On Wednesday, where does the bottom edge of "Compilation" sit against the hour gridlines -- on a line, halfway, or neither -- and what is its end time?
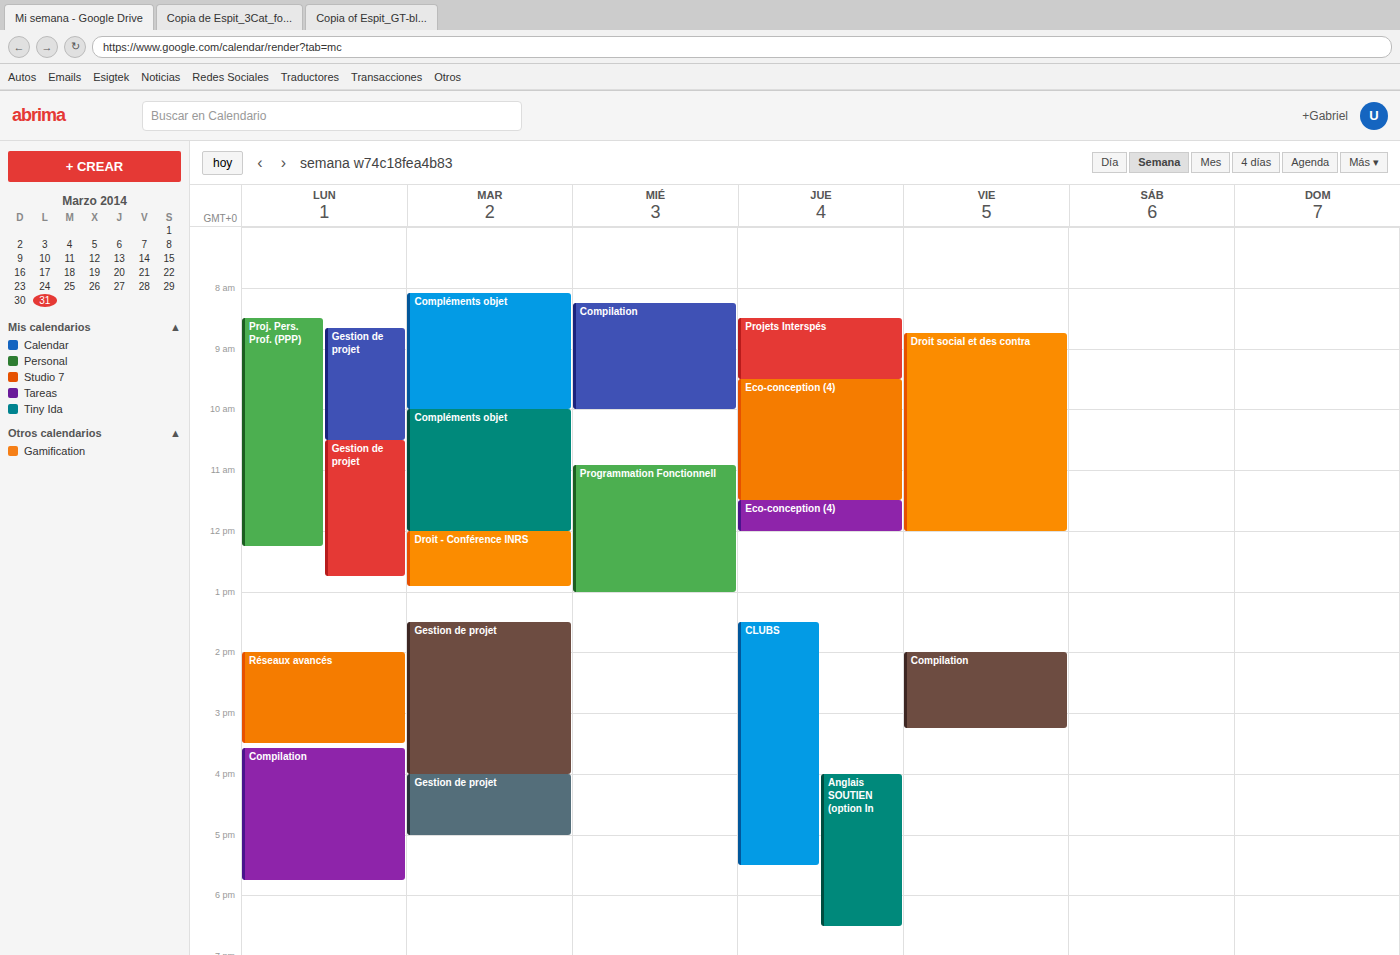
10:00 AM -- exactly on the 10 AM line.